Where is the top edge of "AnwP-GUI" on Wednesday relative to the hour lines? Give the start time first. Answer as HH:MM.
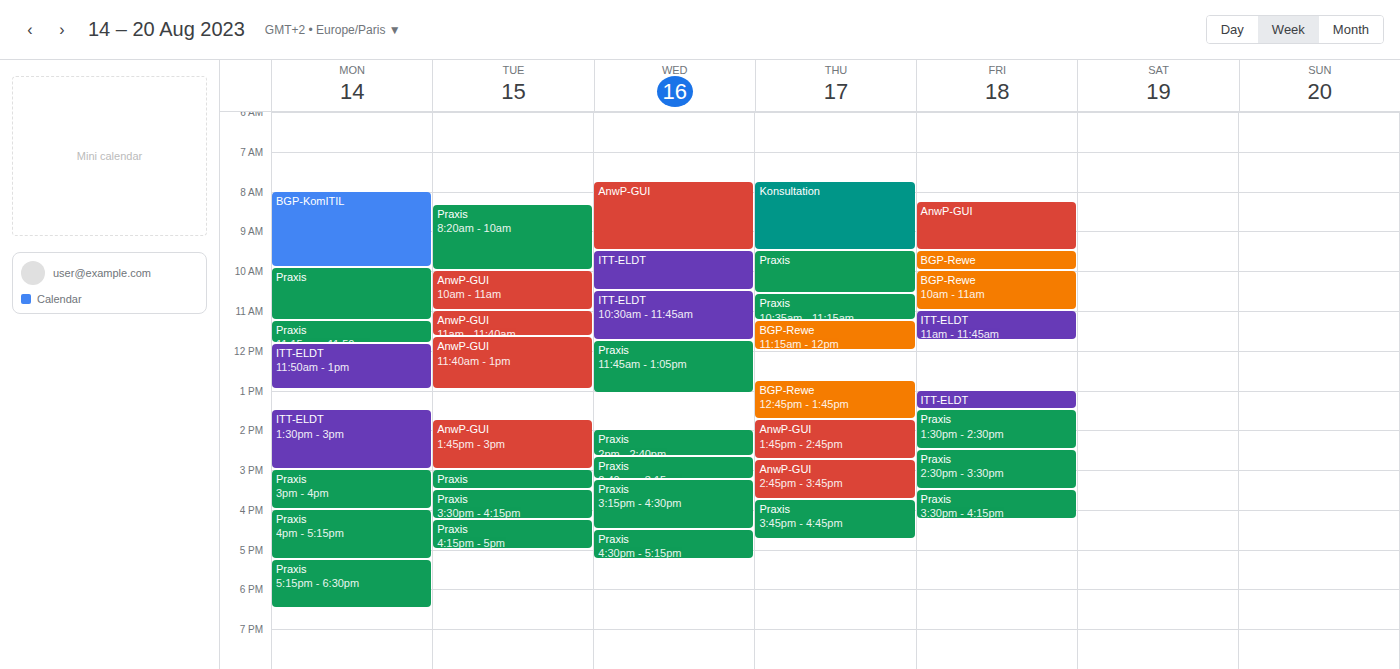
07:45 -- neither: three quarters of the way from the 07:00 line to the 08:00 line.